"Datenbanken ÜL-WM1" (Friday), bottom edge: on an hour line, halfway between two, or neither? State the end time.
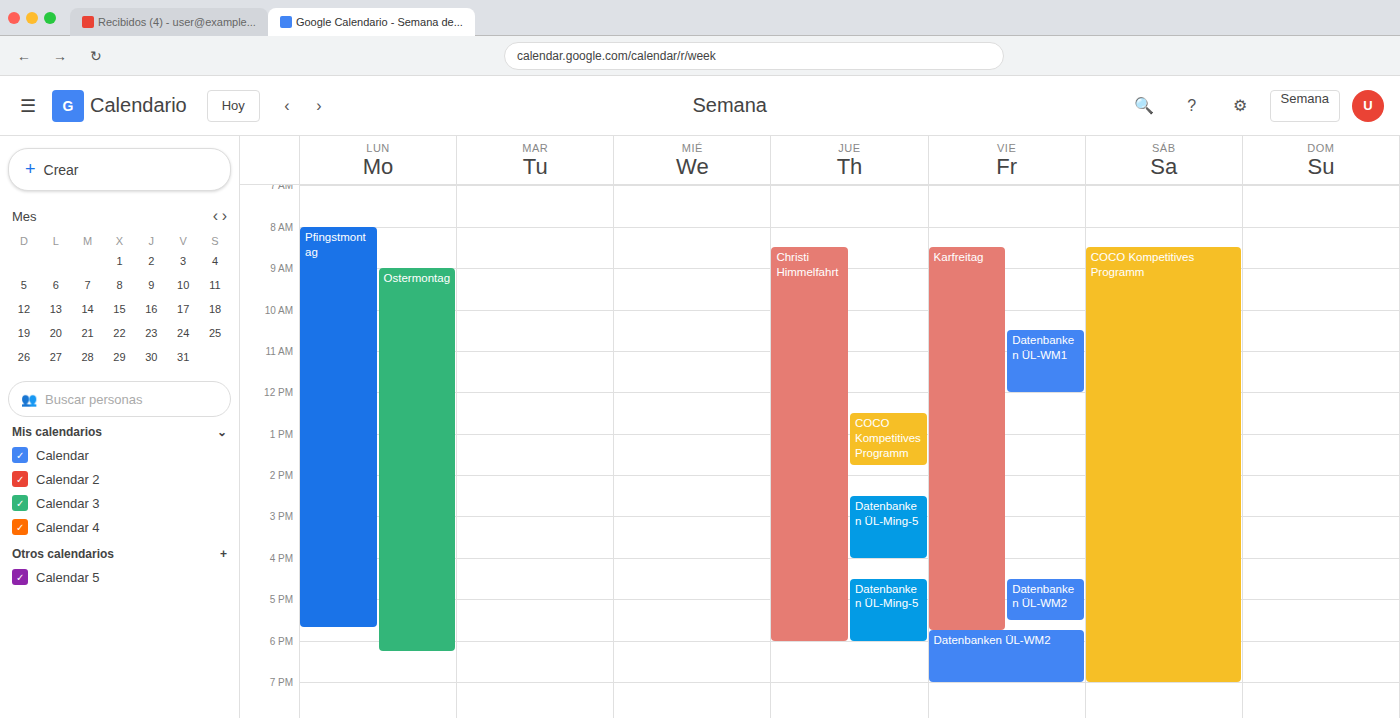
12:00 -- exactly on the 12:00 line.